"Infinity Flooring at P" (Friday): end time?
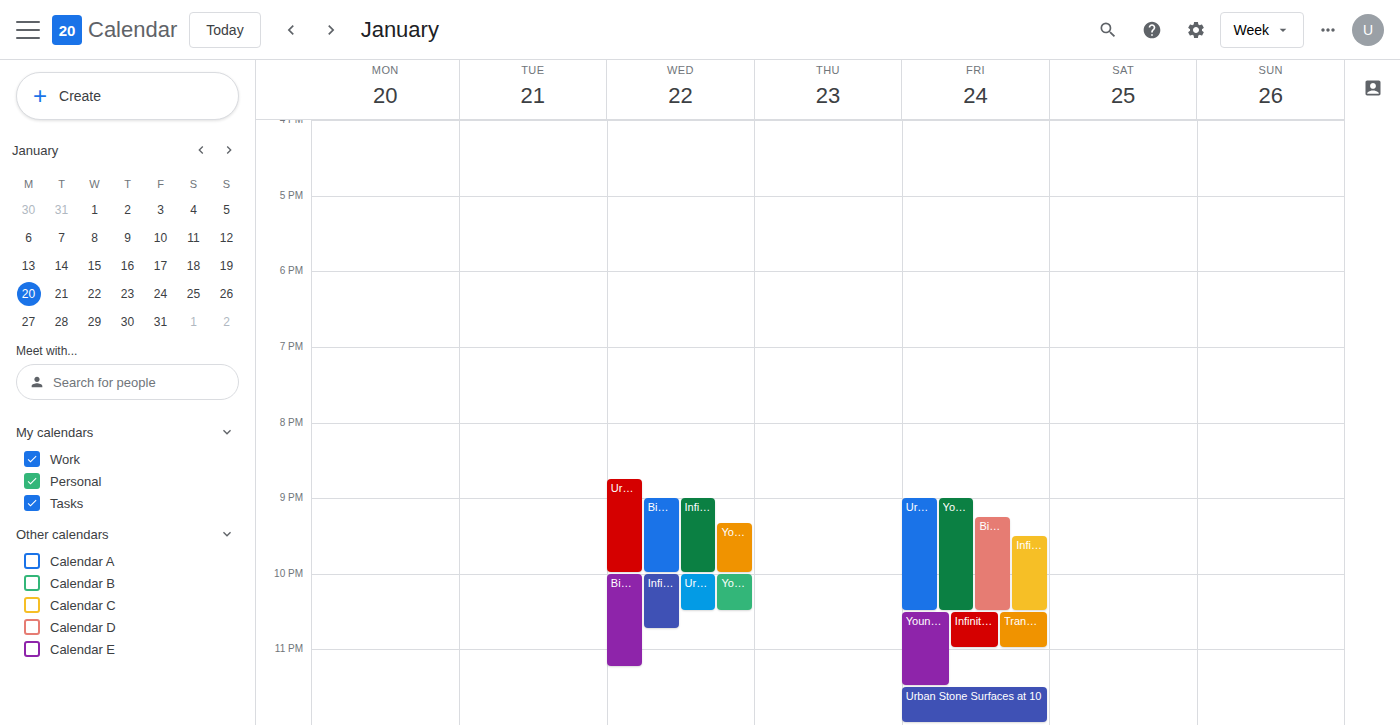
10:30 PM